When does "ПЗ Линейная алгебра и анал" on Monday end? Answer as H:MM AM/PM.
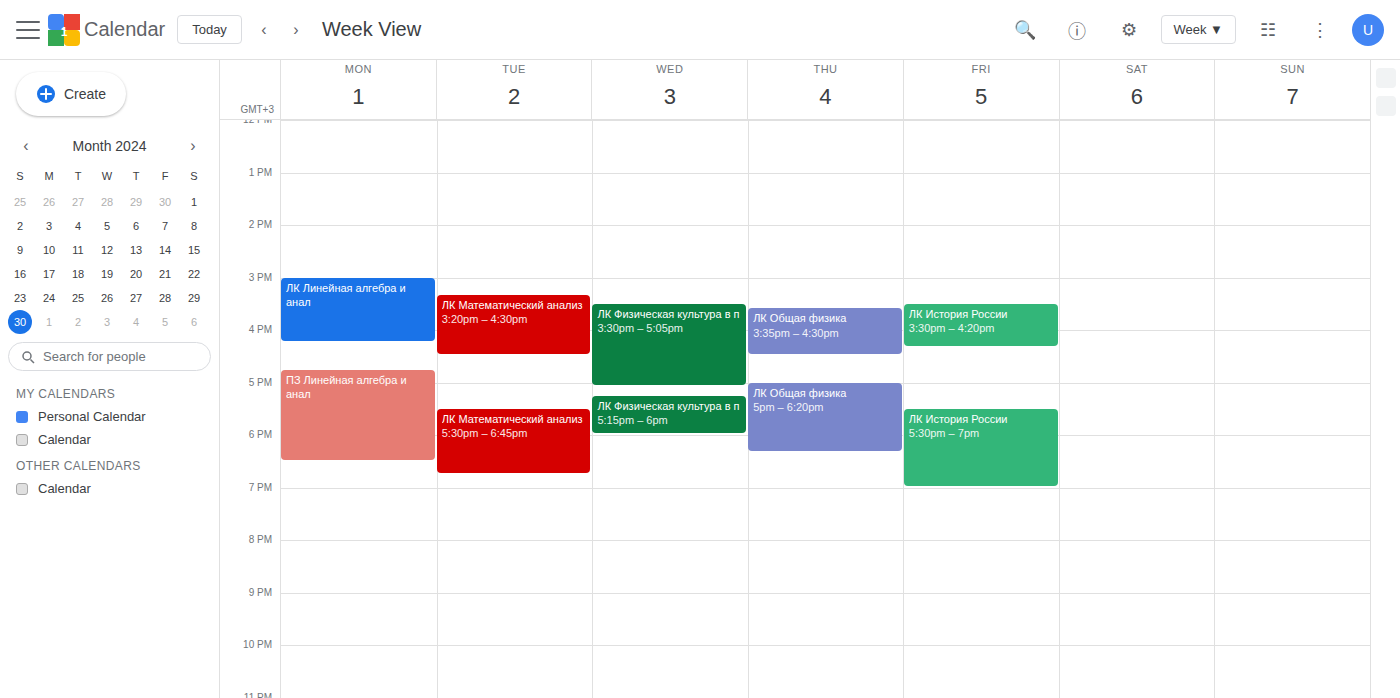
6:30 PM